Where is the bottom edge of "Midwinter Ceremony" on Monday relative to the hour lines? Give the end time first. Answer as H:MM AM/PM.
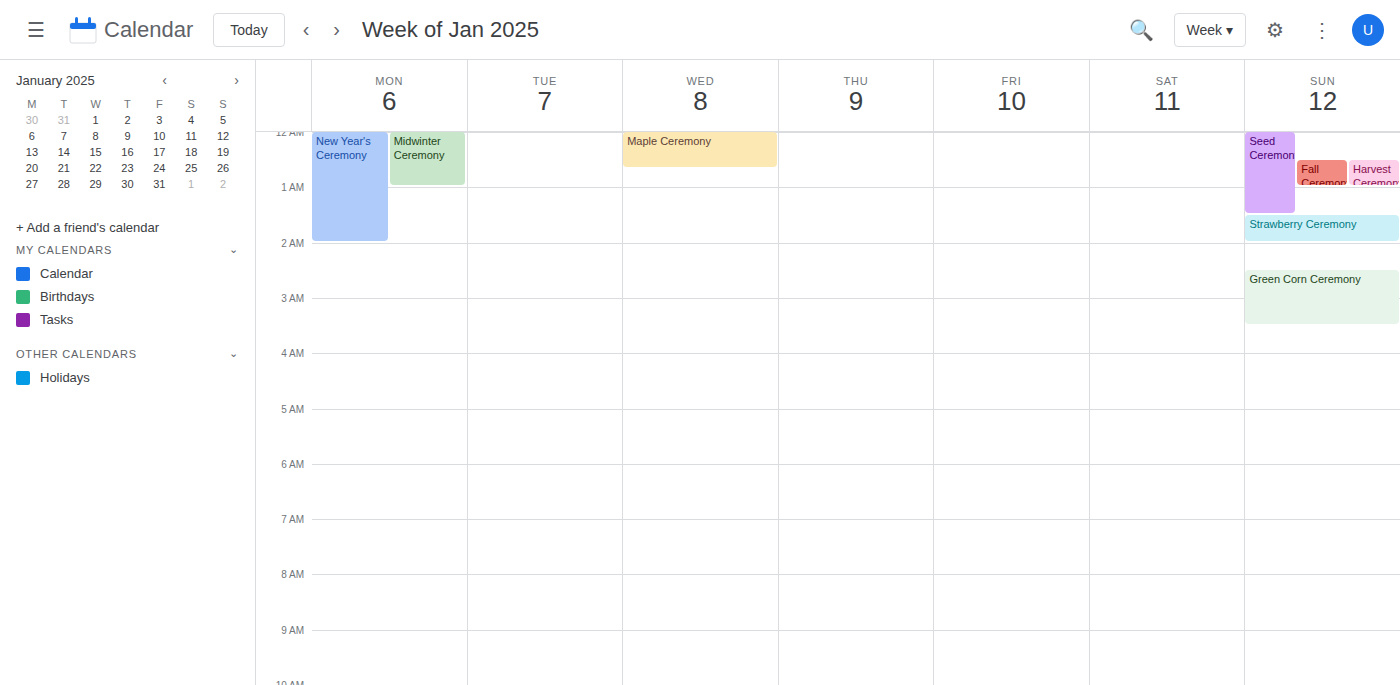
1:00 AM -- exactly on the 1 AM line.